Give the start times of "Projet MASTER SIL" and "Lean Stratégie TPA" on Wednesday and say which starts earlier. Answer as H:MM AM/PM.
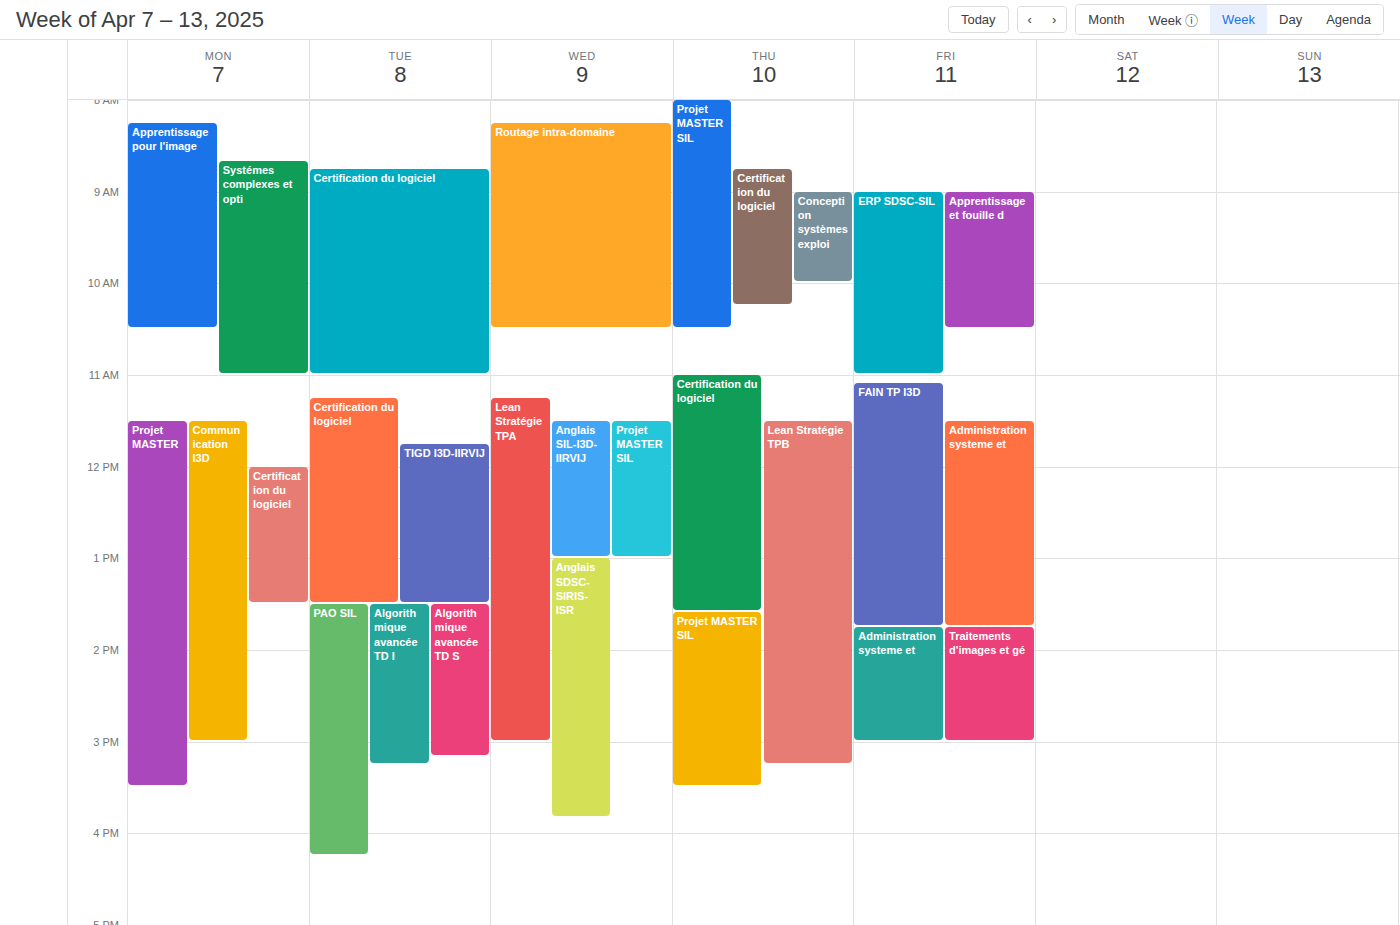
"Lean Stratégie TPA" 11:15 AM; "Projet MASTER SIL" 11:30 AM.